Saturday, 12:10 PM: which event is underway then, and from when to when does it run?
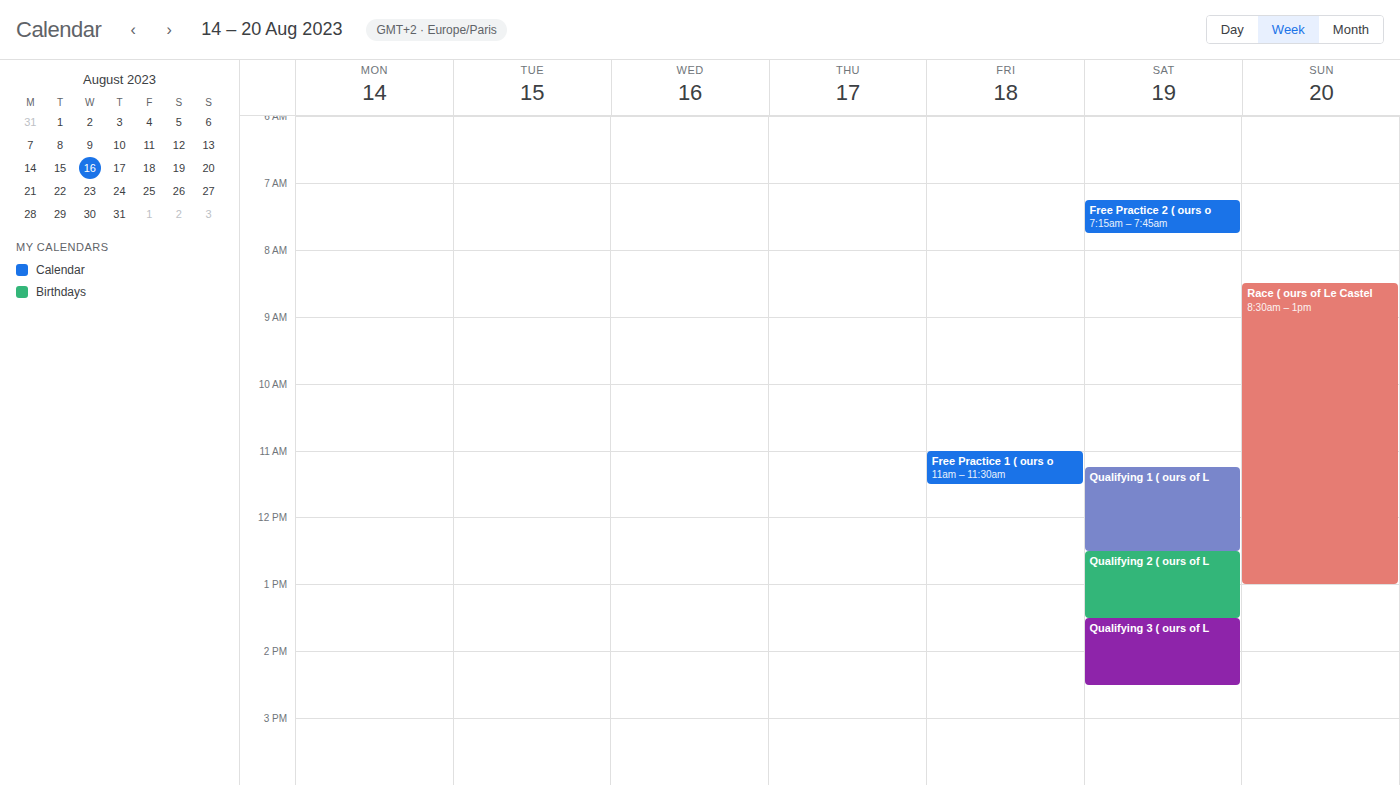
"Qualifying 1 ( ours of L", 11:15 AM to 12:30 PM